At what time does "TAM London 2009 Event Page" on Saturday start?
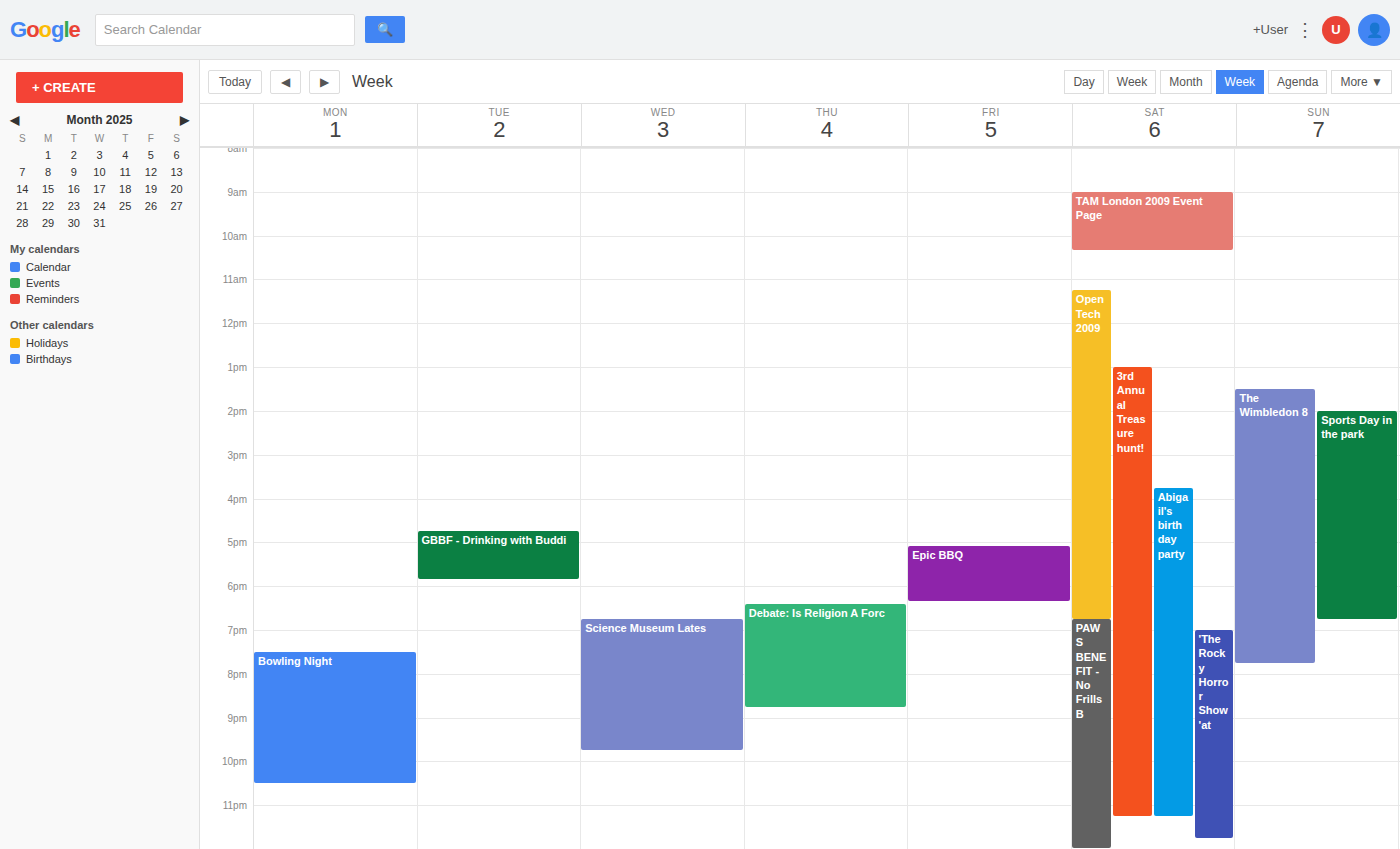
9:00 AM